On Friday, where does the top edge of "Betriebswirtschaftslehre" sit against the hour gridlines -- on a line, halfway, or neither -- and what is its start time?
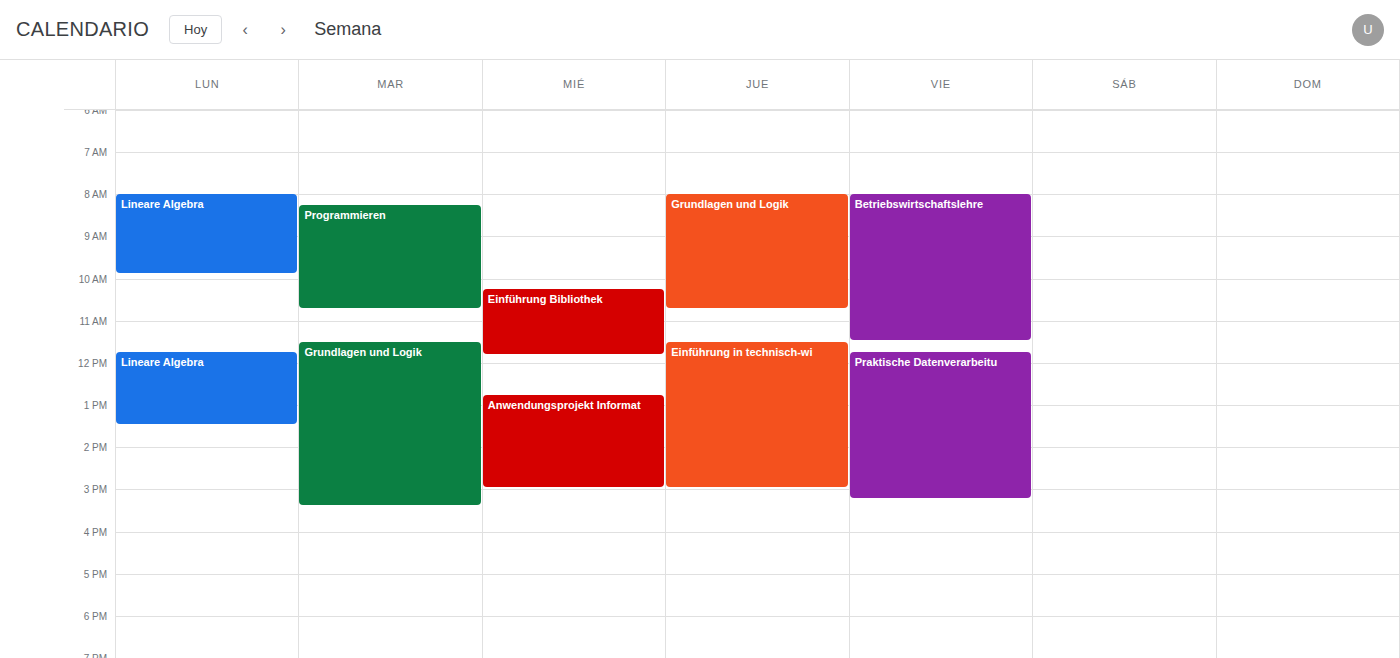
8:00 AM -- exactly on the 8 AM line.